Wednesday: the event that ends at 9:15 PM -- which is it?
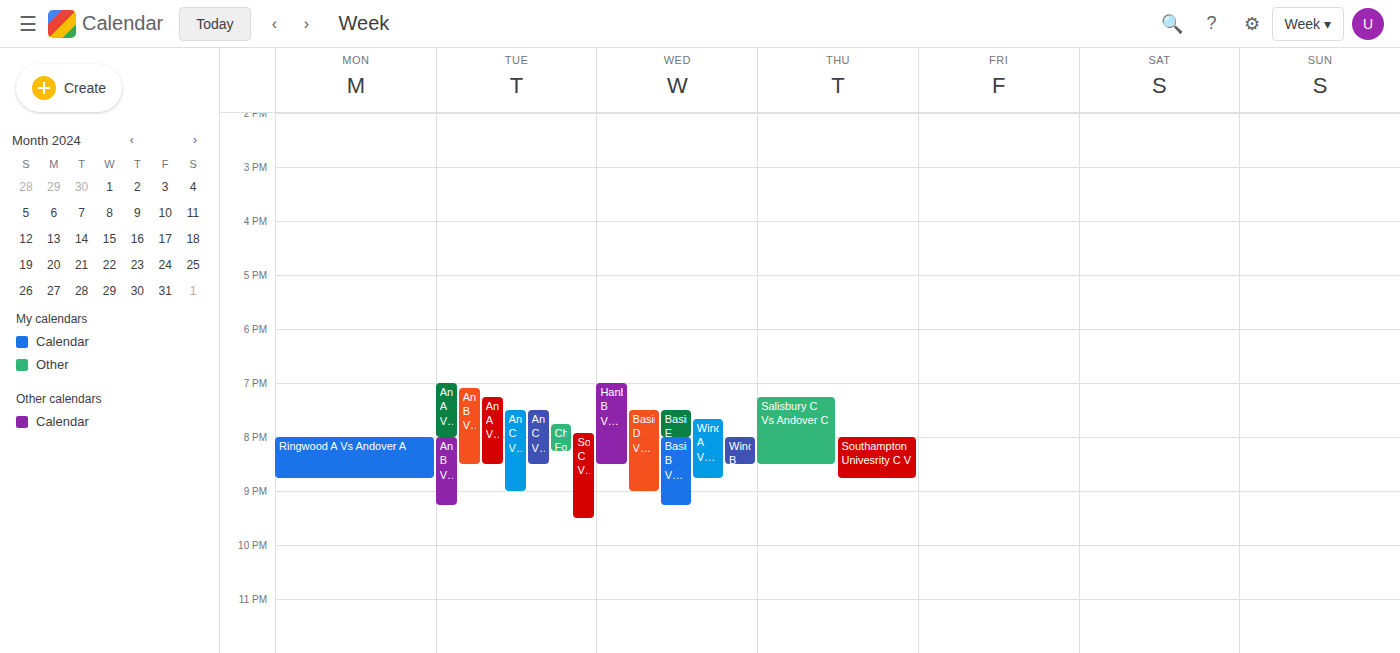
"Basingstoke B Vs Andover A"